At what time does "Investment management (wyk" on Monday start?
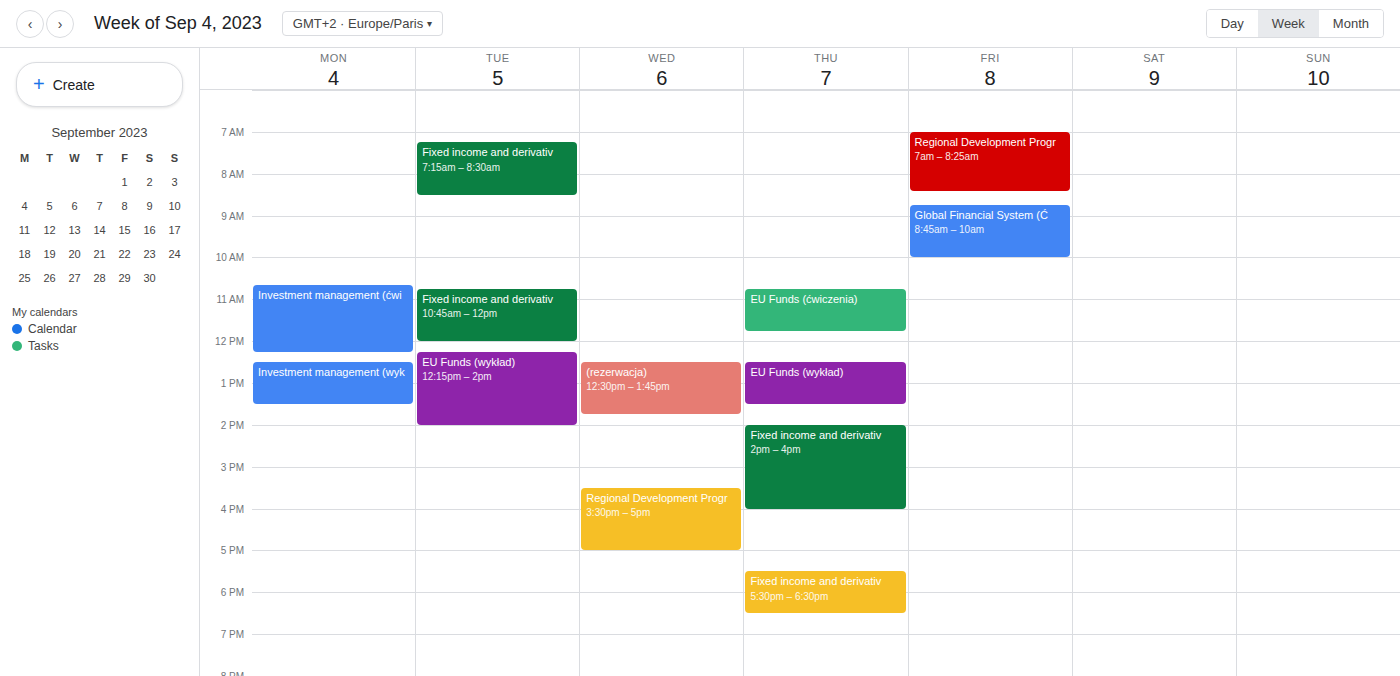
12:30 PM